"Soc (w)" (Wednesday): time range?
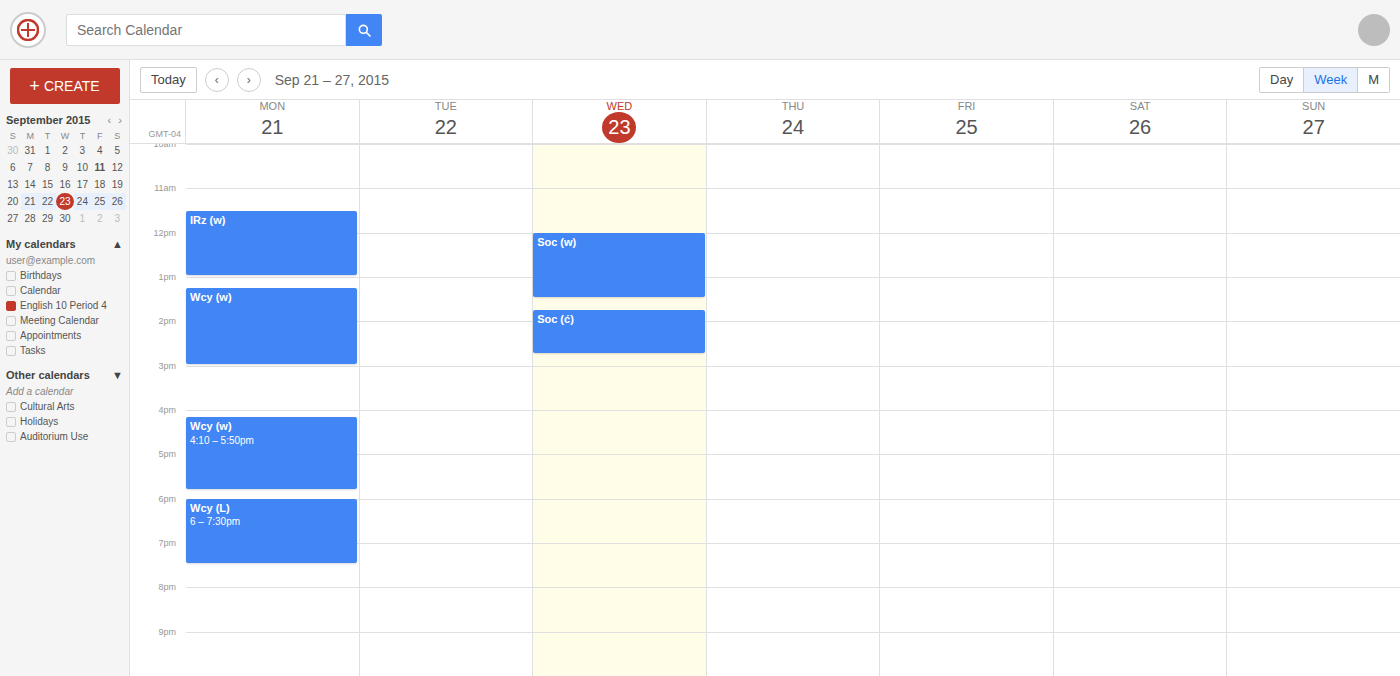
12:00 PM to 1:30 PM